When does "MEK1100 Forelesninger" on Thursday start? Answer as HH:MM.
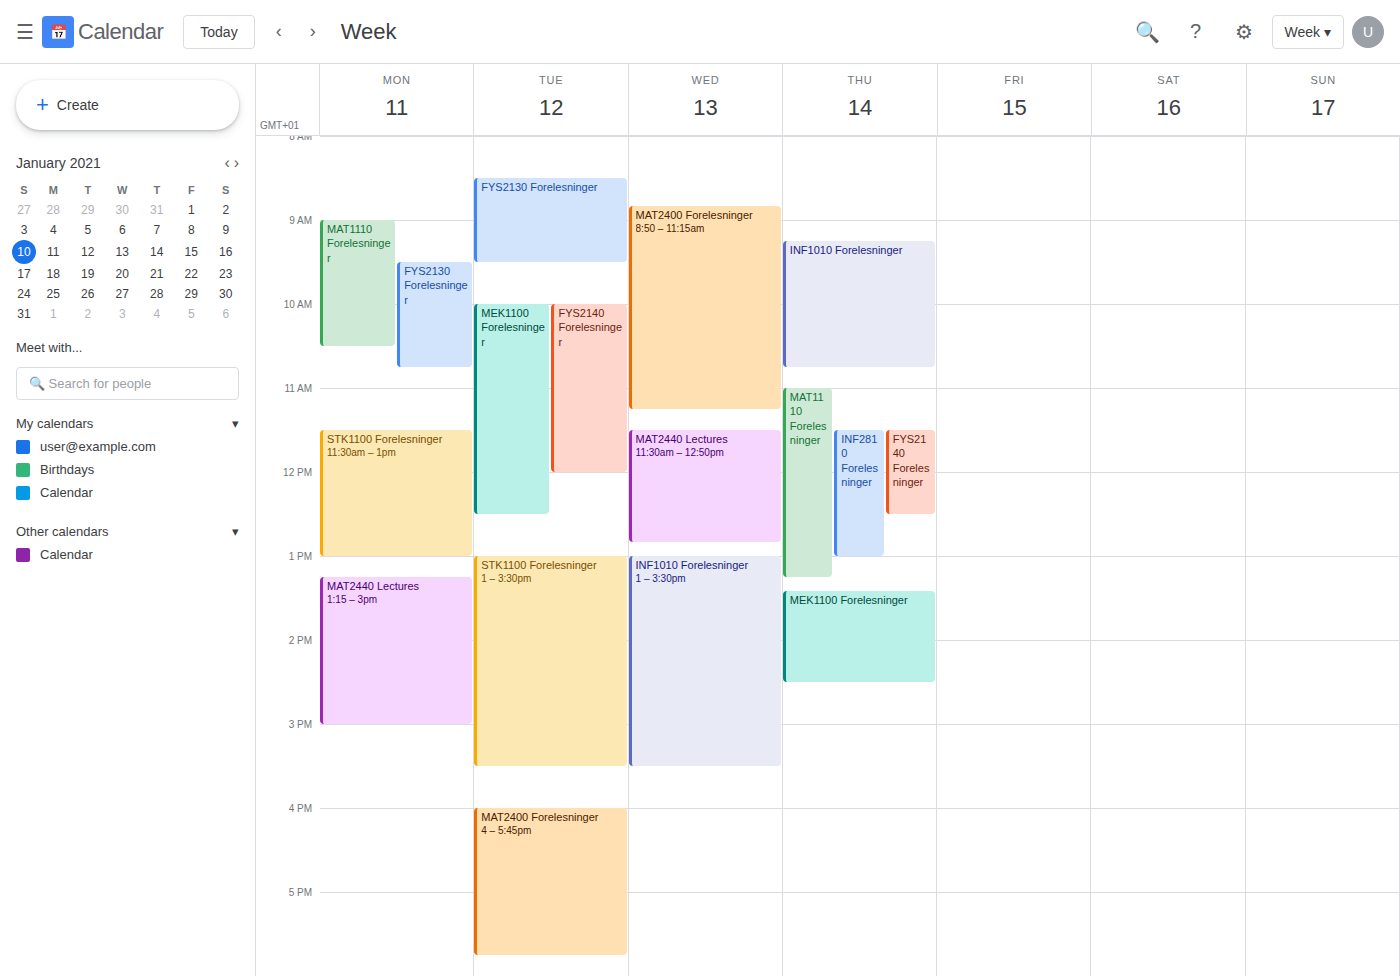
13:25